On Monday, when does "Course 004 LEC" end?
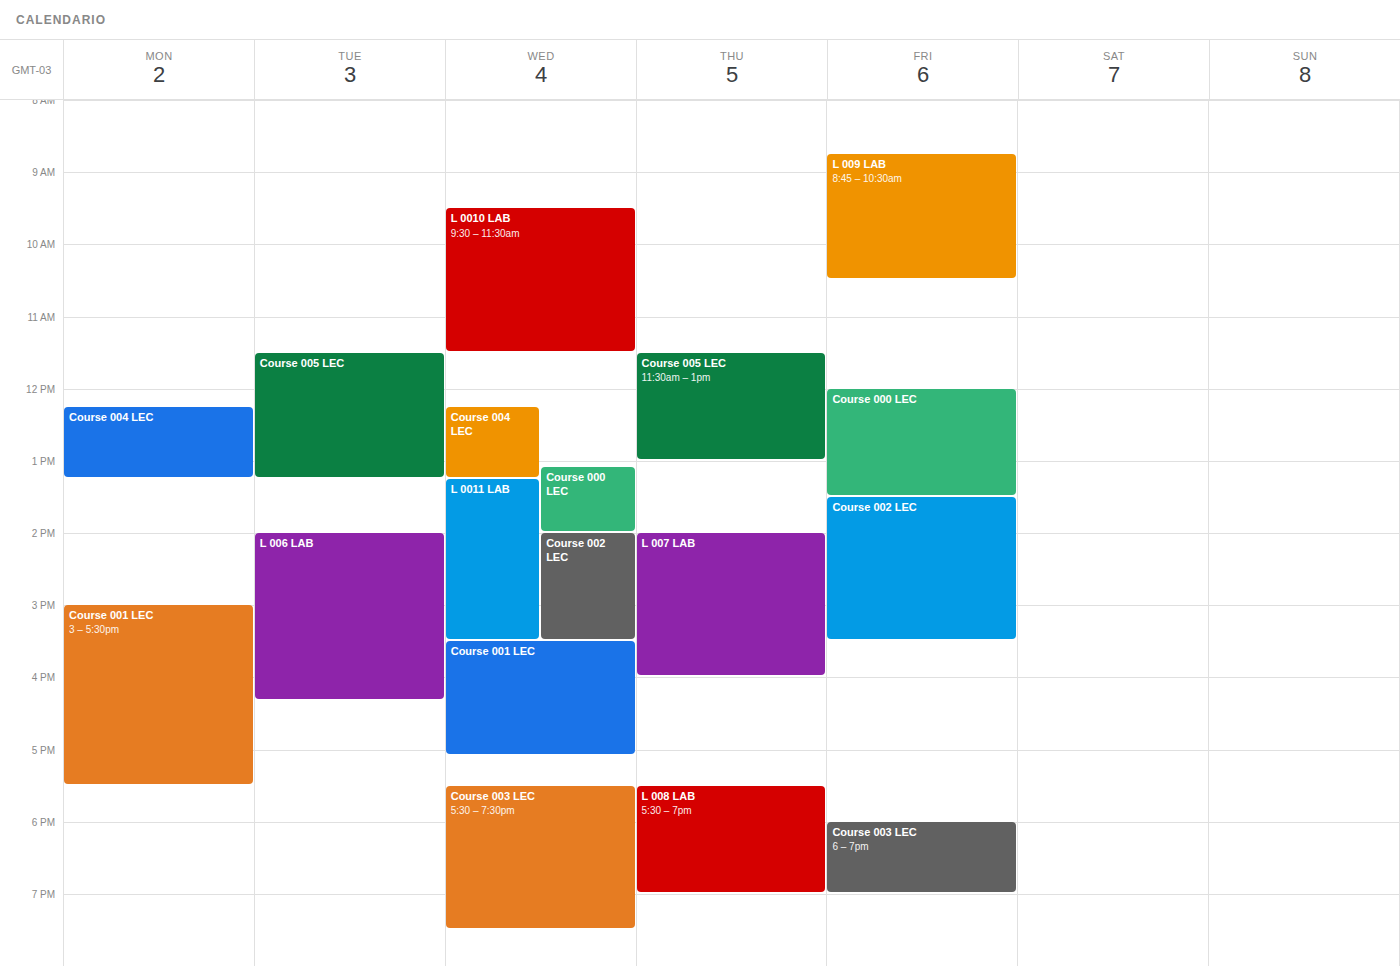
1:15 PM